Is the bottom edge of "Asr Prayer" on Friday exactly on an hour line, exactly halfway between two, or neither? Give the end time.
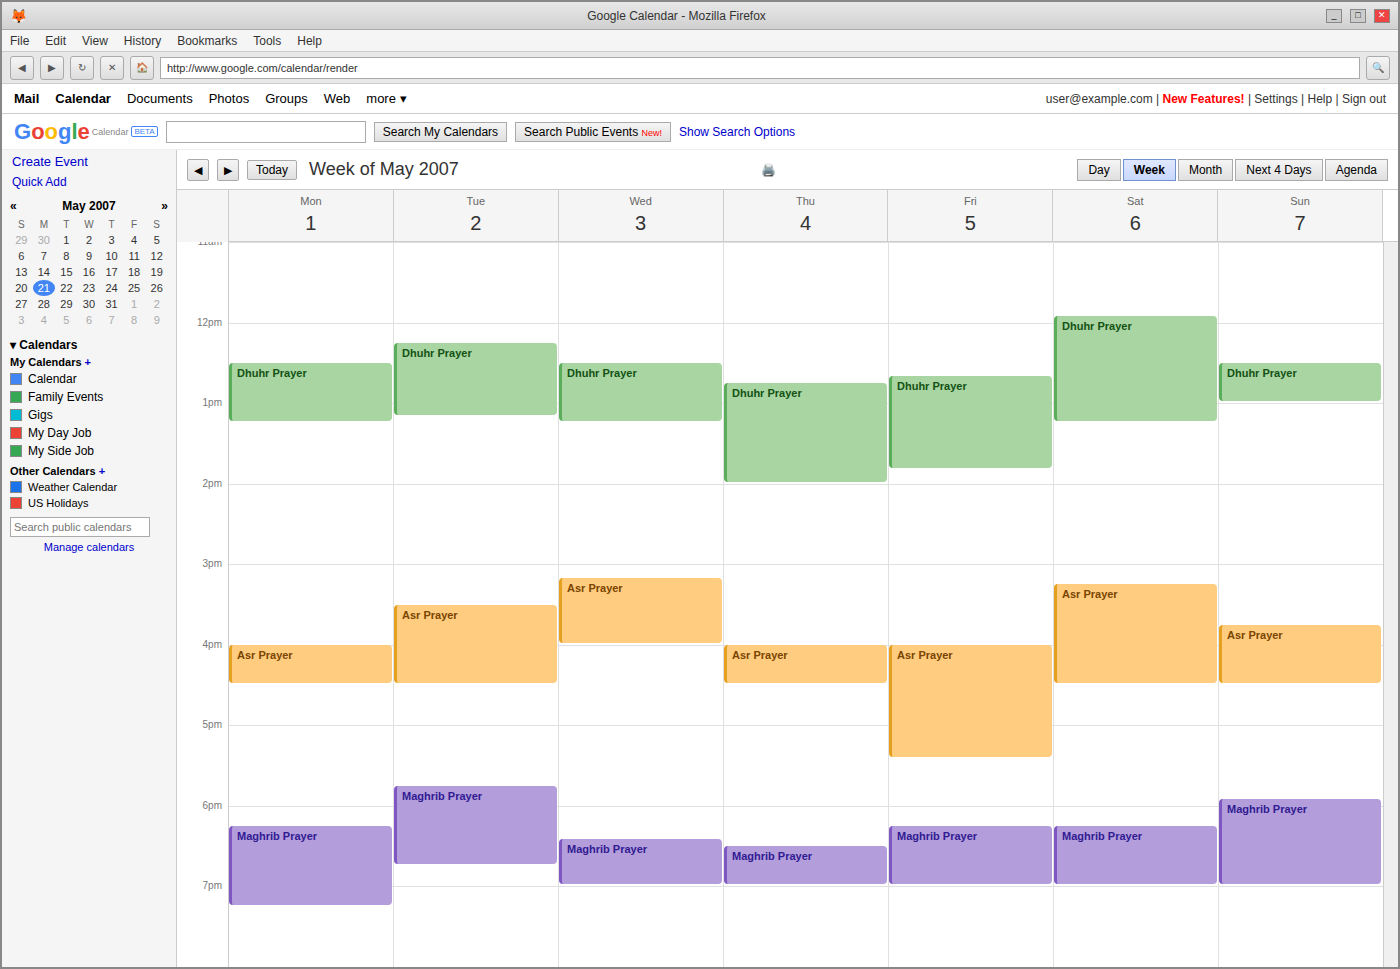
5:25 PM -- neither: 25 minutes below the 5 PM line and 35 minutes above the 6 PM line.